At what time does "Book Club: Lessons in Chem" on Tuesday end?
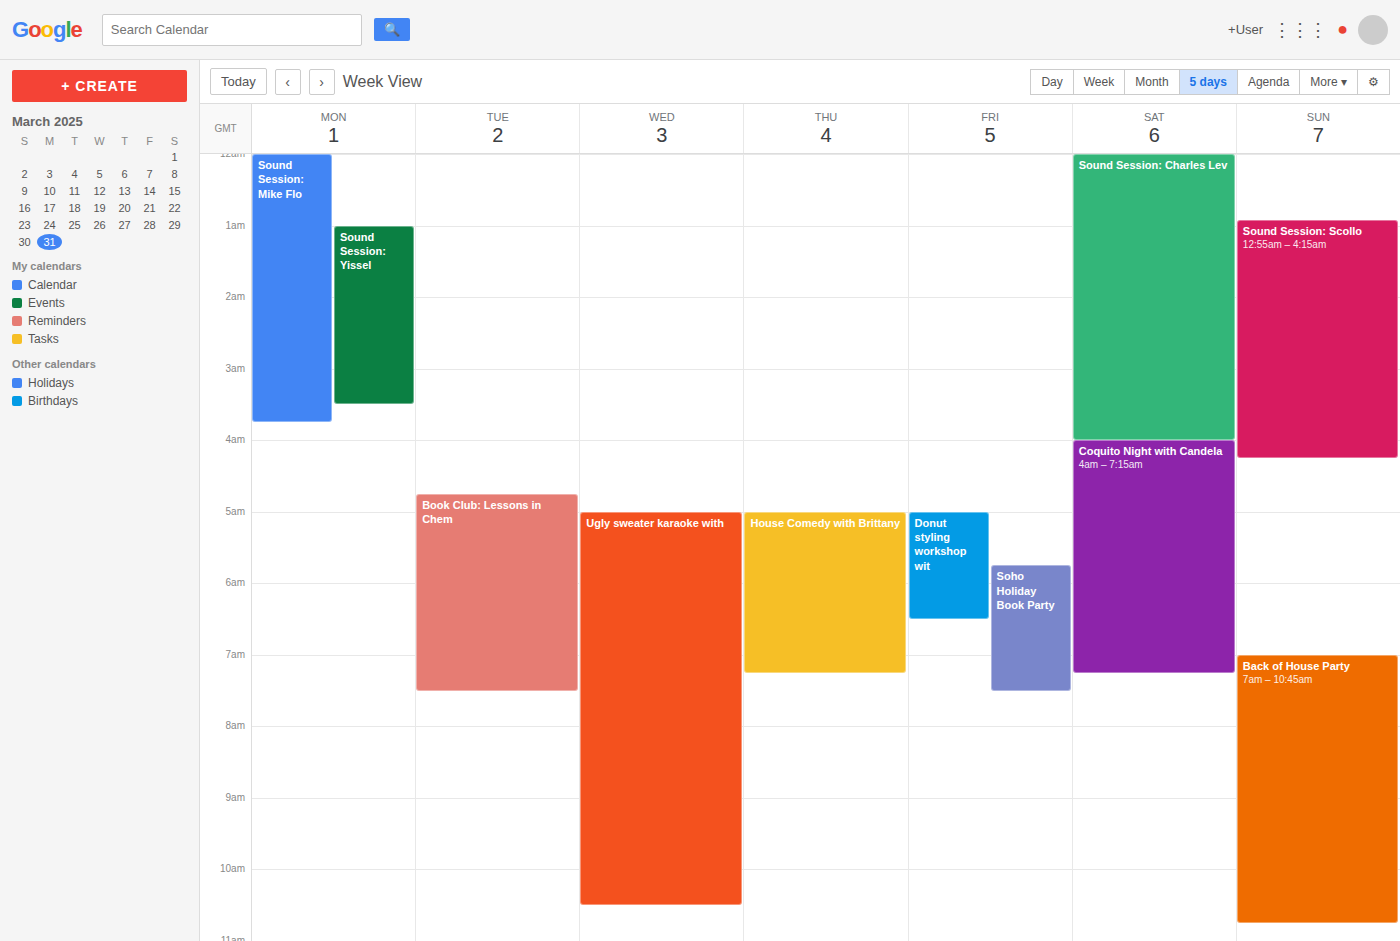
7:30 AM